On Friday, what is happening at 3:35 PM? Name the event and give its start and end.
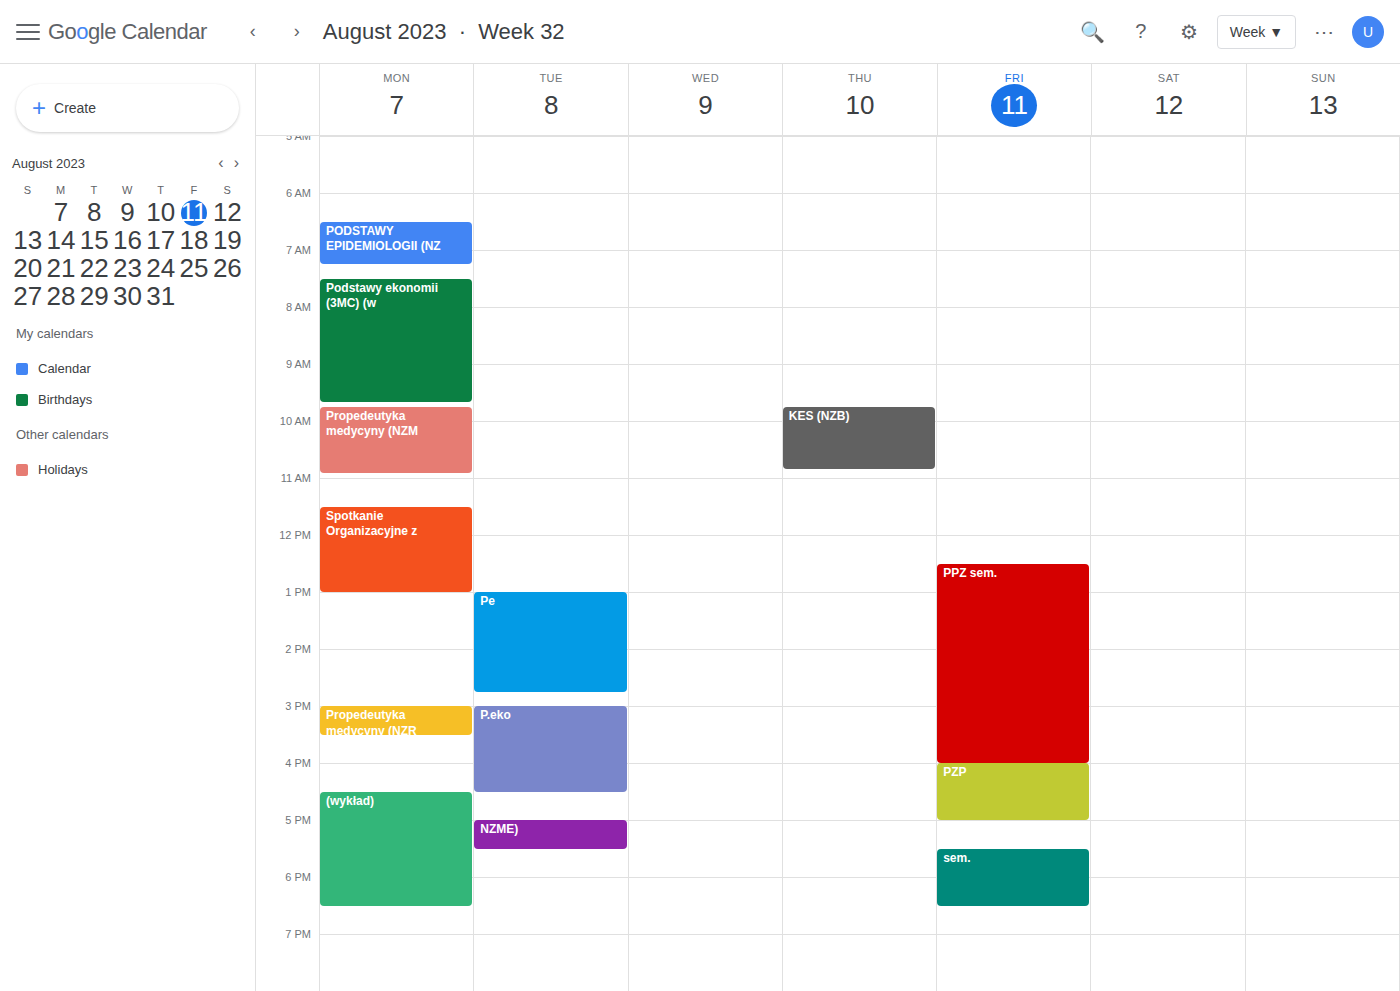
"PPZ sem.", 12:30 PM to 4:00 PM